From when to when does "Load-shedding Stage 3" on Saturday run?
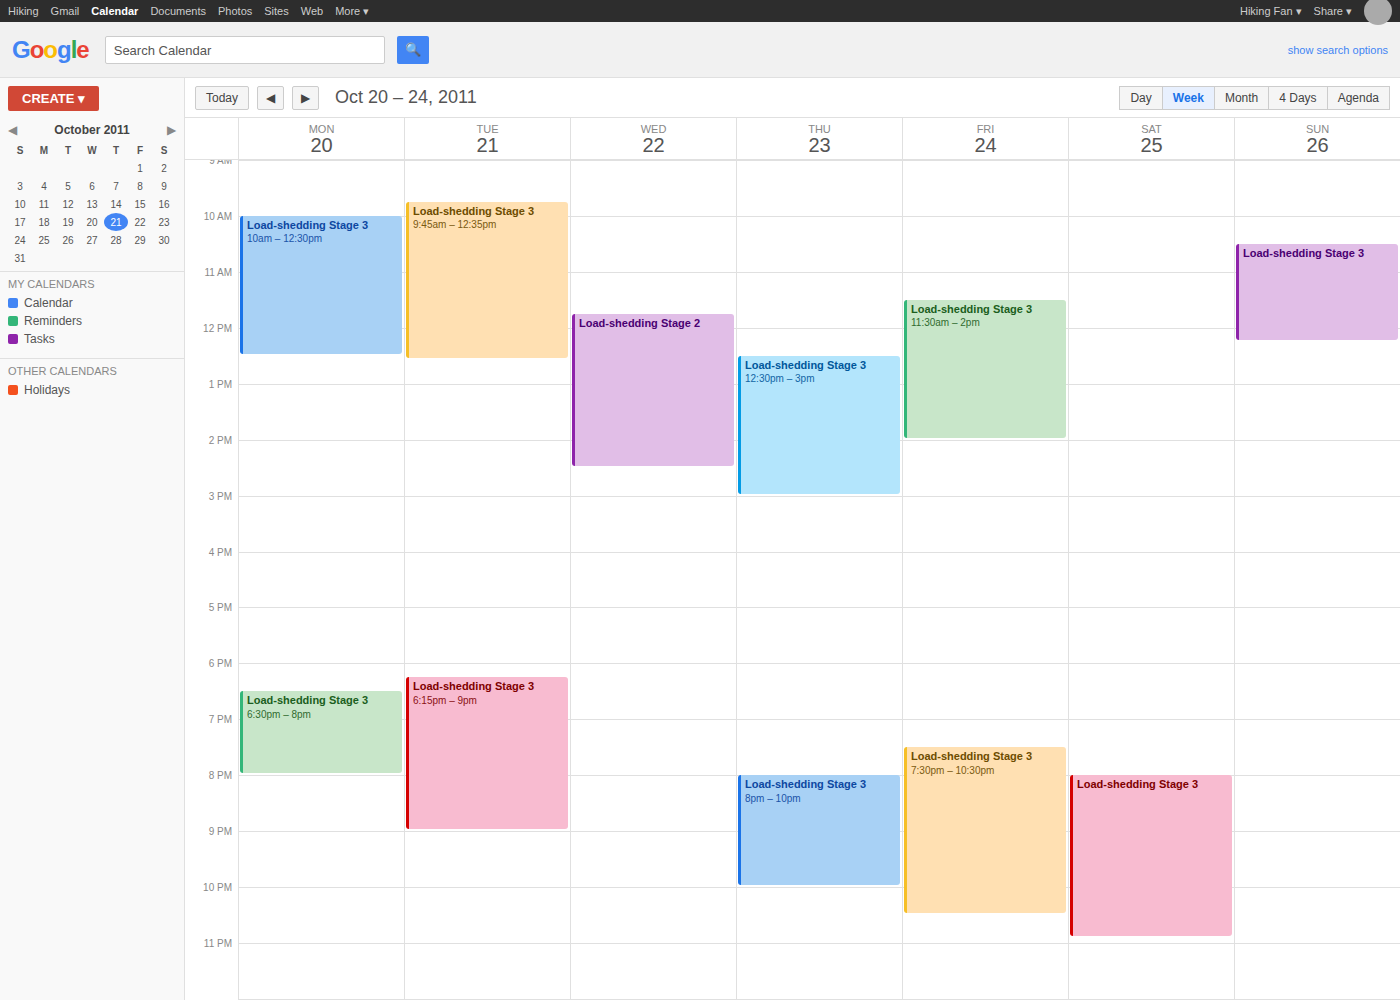
8:00 PM to 10:55 PM